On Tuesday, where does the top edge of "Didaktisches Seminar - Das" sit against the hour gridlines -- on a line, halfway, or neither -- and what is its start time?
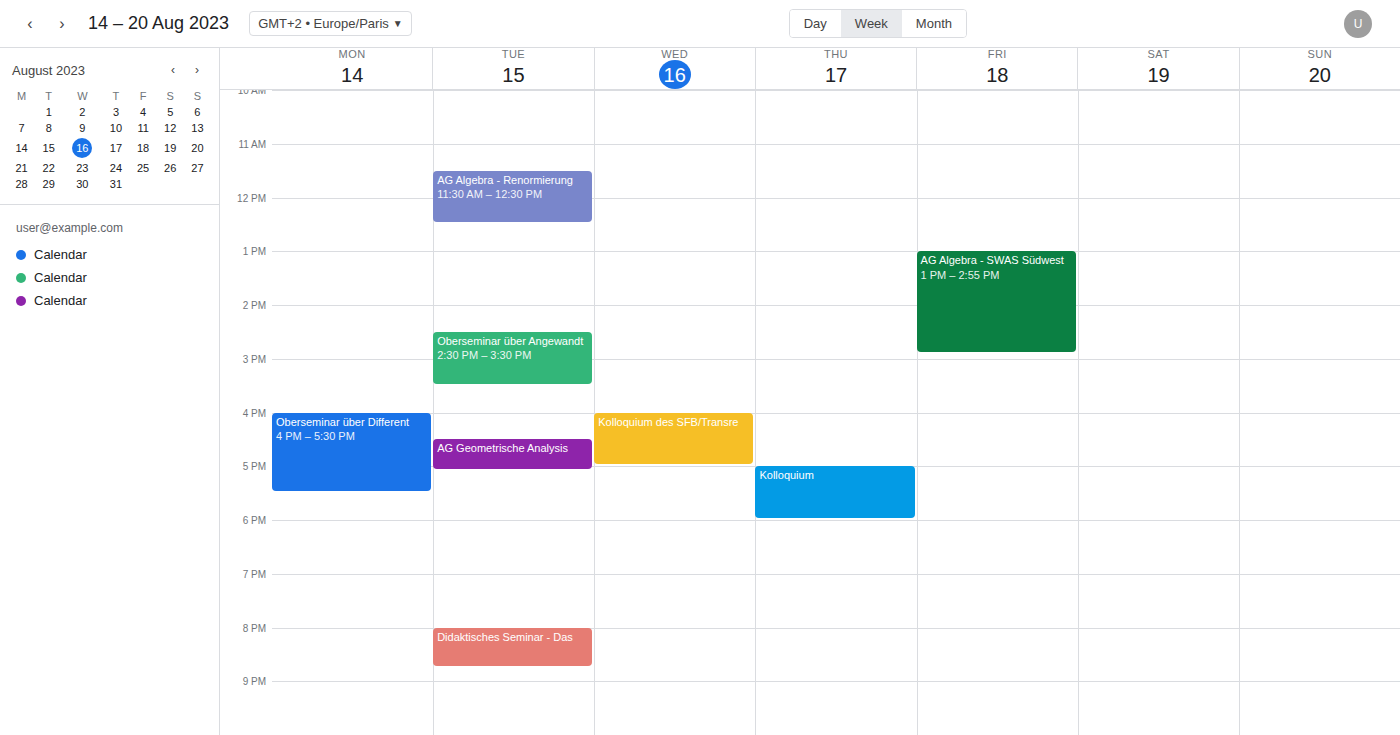
8:00 PM -- exactly on the 8 PM line.